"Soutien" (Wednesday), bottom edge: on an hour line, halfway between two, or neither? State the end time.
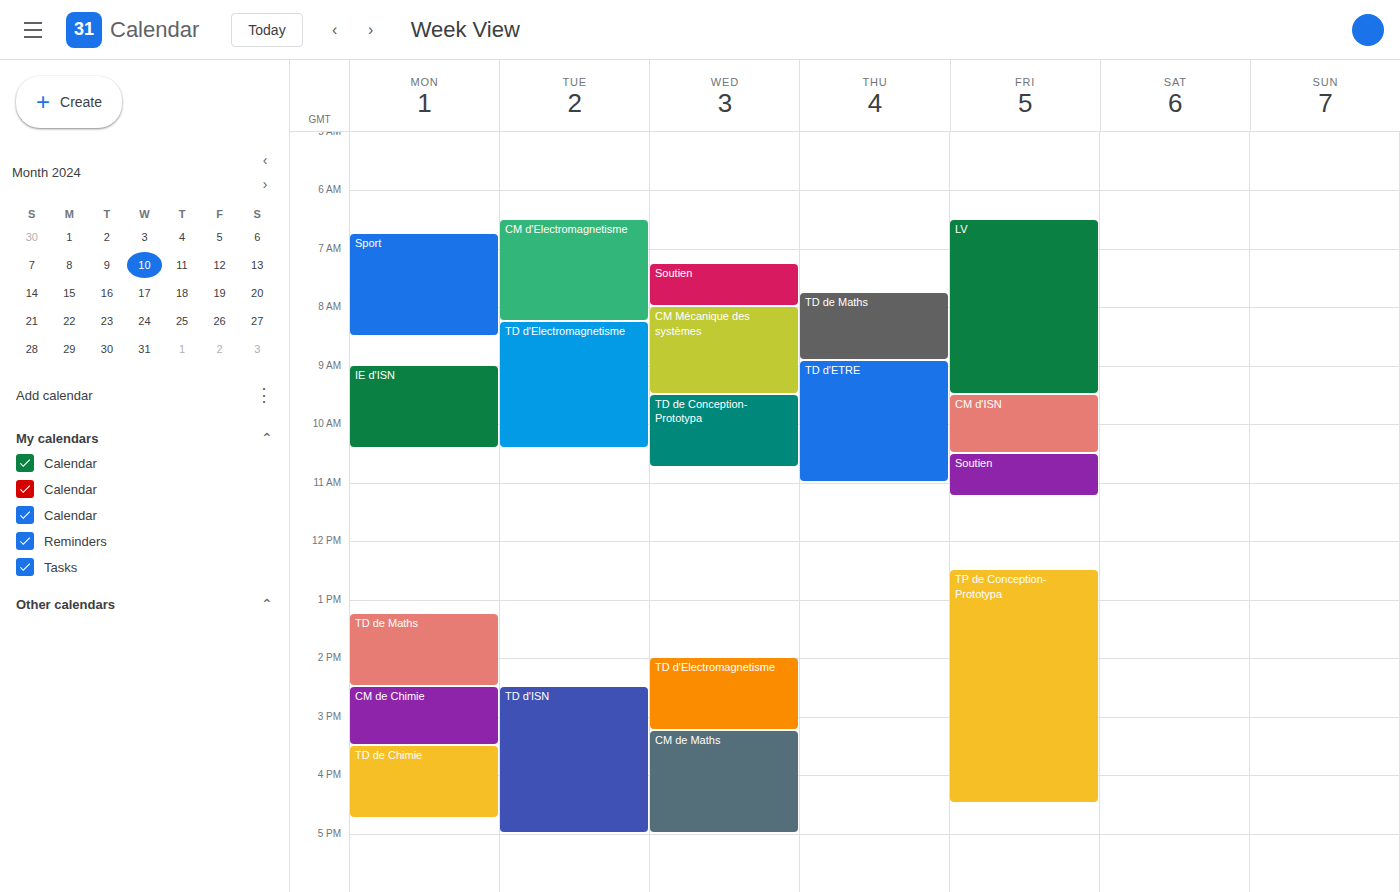
08:00 -- exactly on the 08:00 line.